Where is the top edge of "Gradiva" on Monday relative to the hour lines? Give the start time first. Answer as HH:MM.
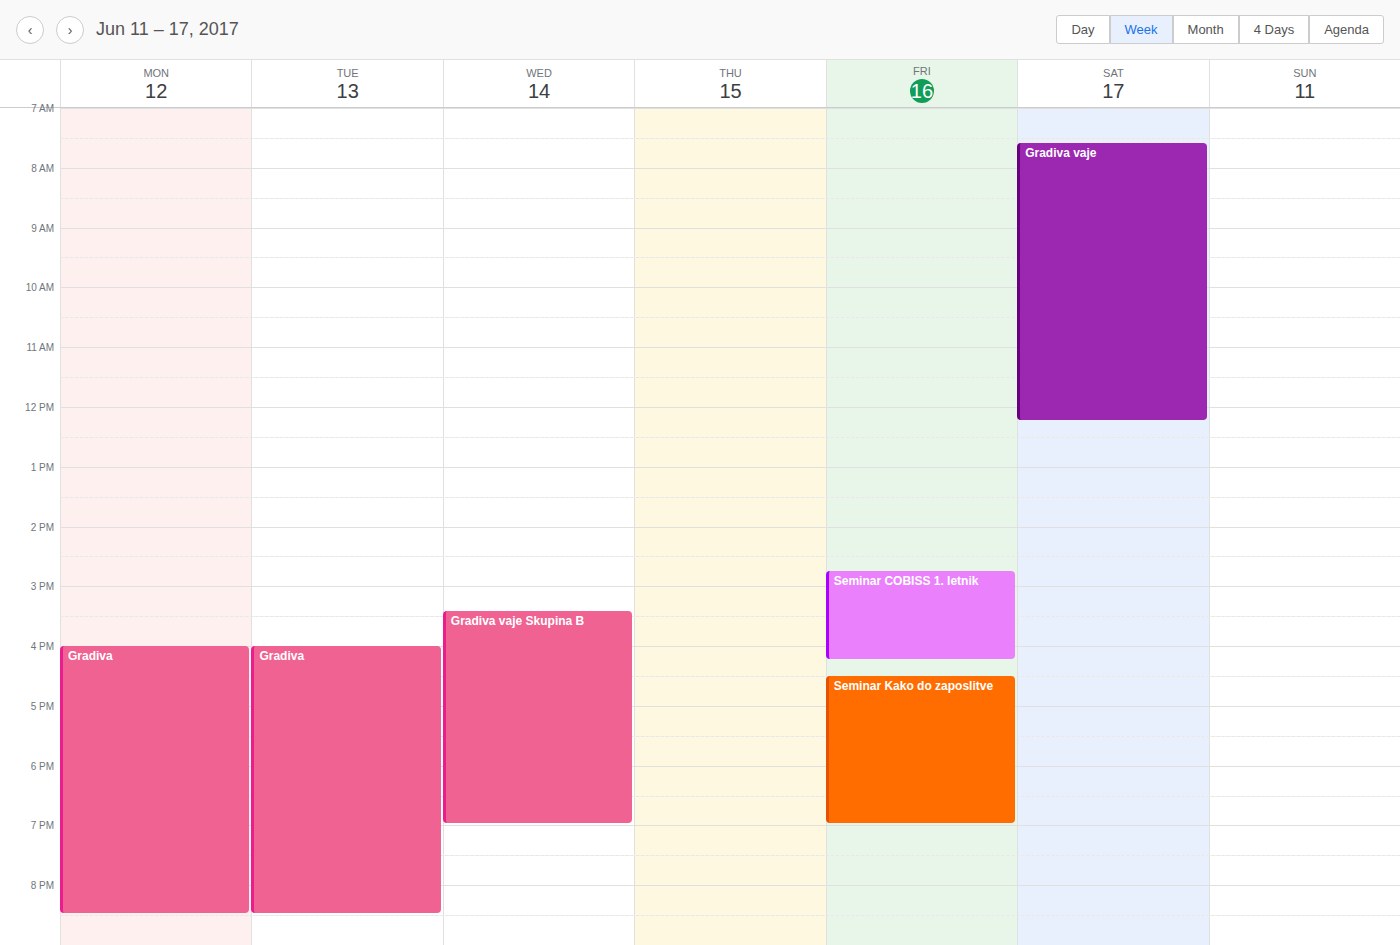
16:00 -- exactly on the 16:00 line.